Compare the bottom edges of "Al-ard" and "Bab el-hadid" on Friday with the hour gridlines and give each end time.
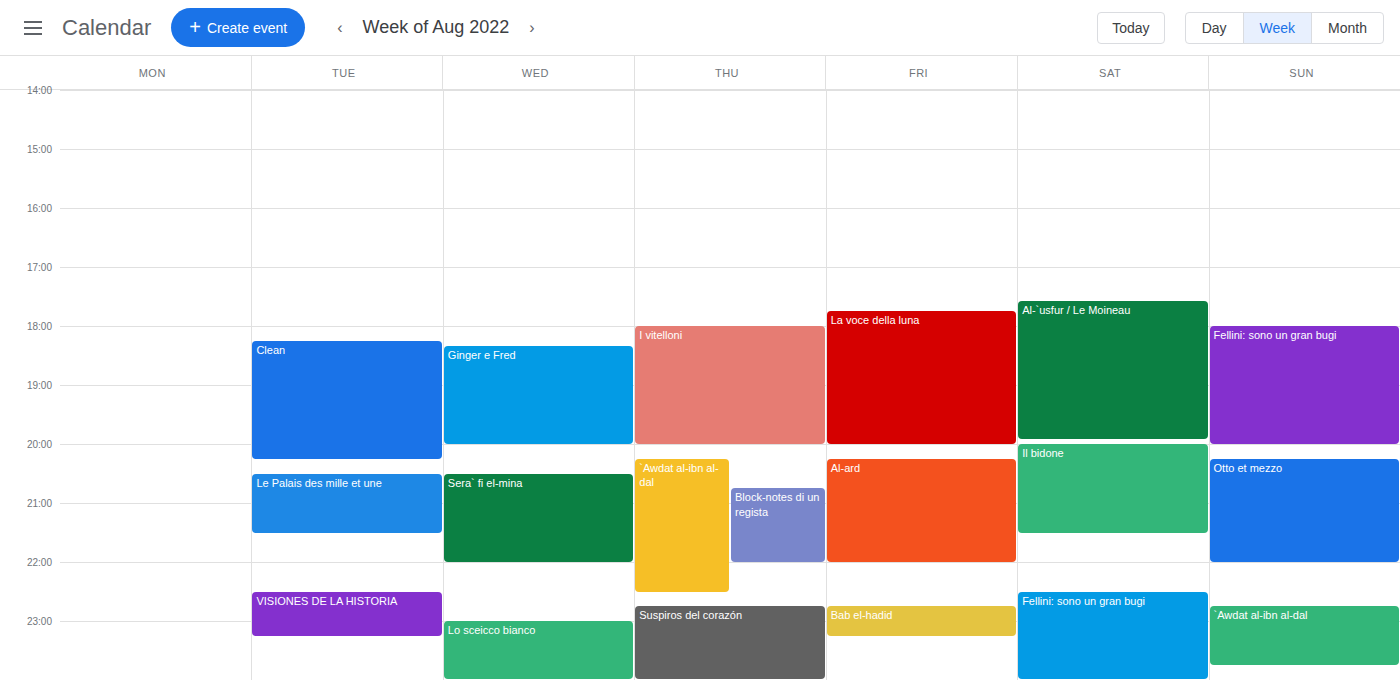
"Al-ard": 10:00 PM, exactly on the 10 PM line. "Bab el-hadid": 11:15 PM, neither: a quarter of the way from the 11 PM line to the 12 AM line.